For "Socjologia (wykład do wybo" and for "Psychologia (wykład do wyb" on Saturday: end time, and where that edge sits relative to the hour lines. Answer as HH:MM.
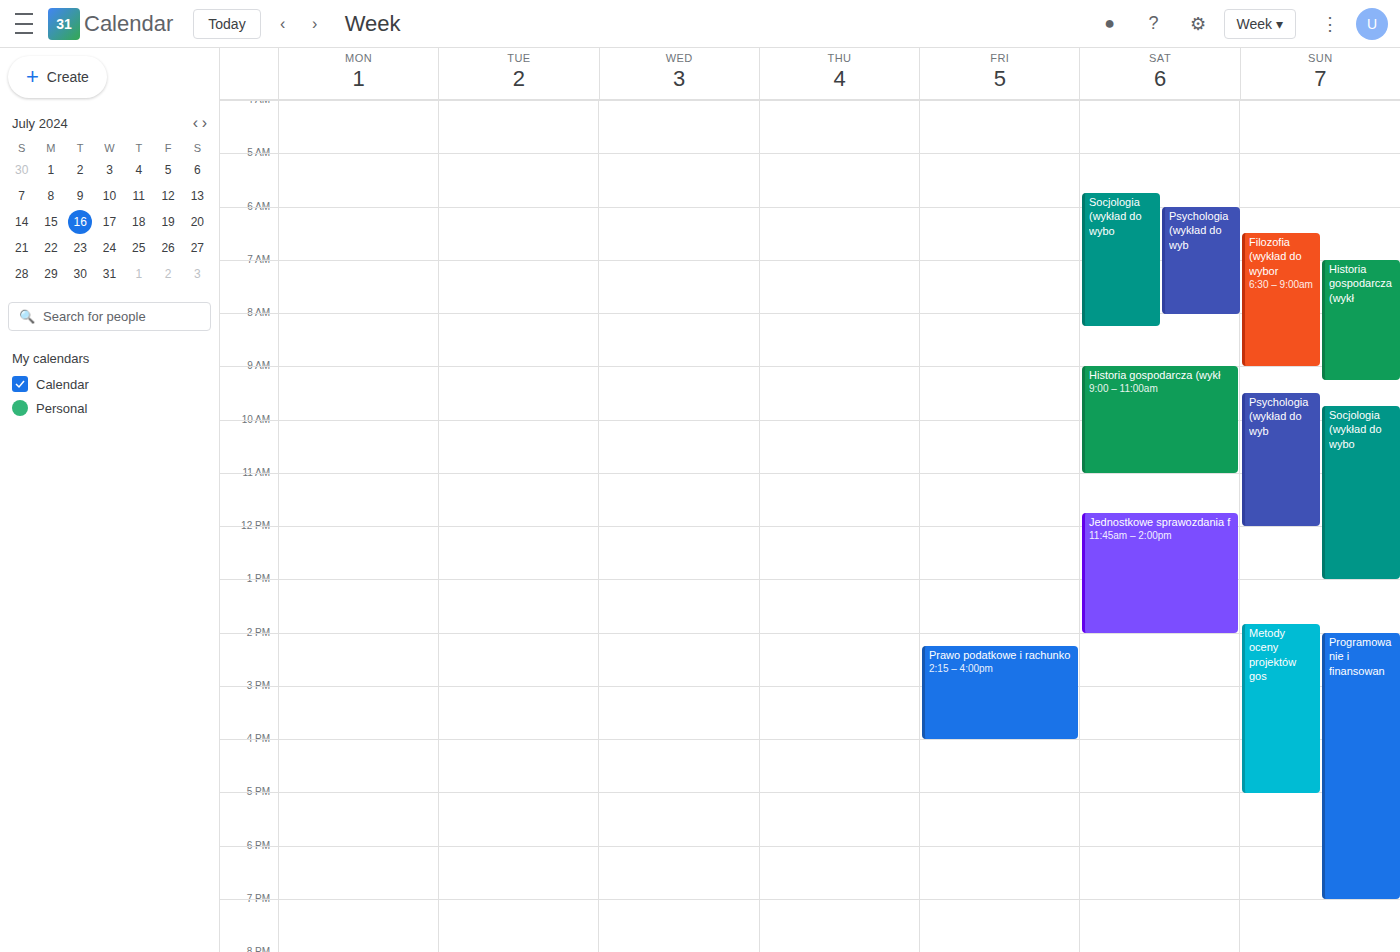
"Socjologia (wykład do wybo": 08:15, neither: a quarter of the way from the 08:00 line to the 09:00 line. "Psychologia (wykład do wyb": 08:00, exactly on the 08:00 line.